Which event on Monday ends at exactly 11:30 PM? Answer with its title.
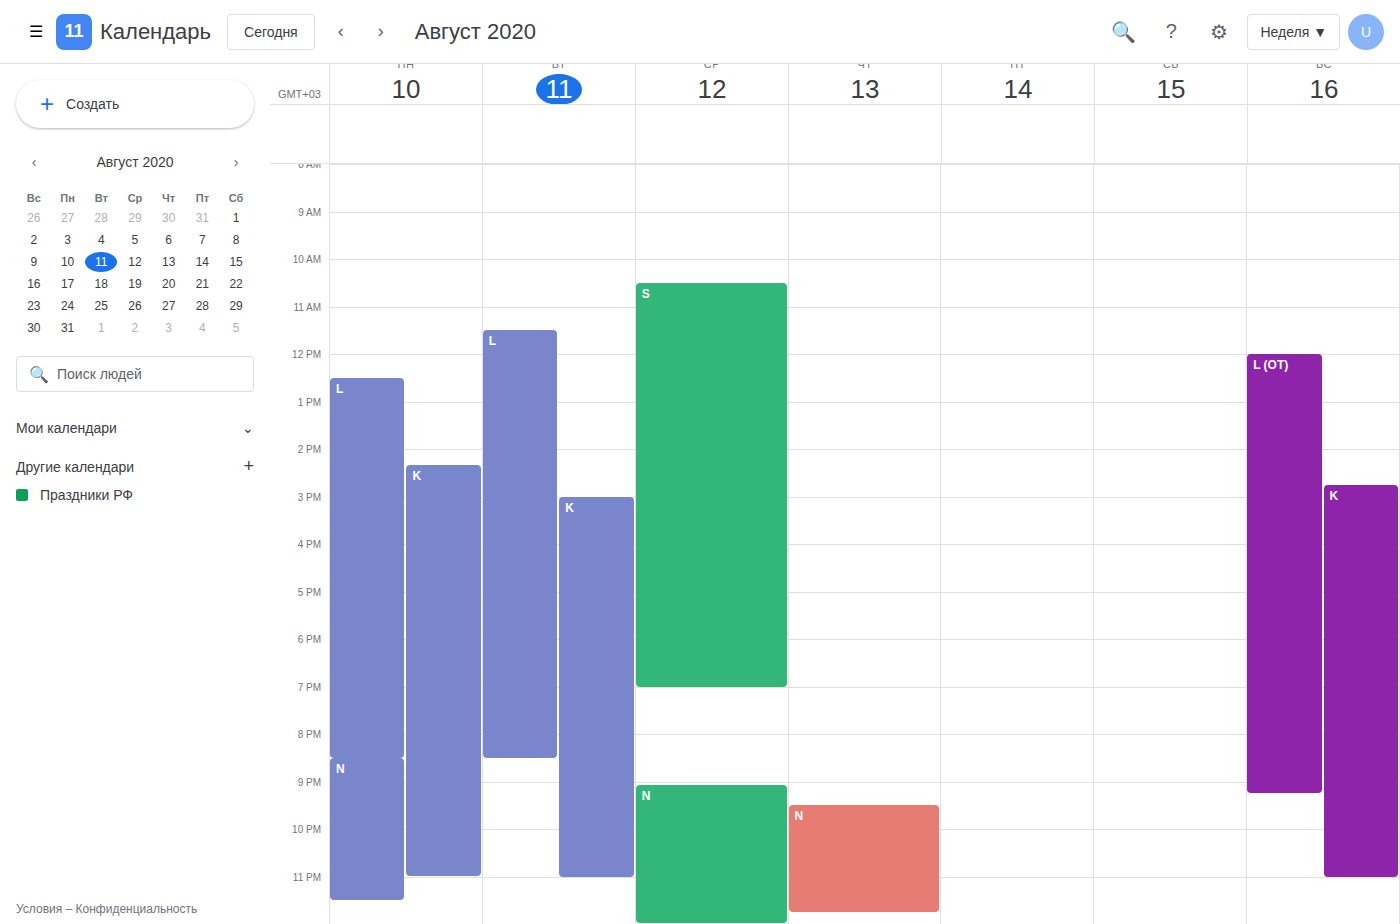
"N"